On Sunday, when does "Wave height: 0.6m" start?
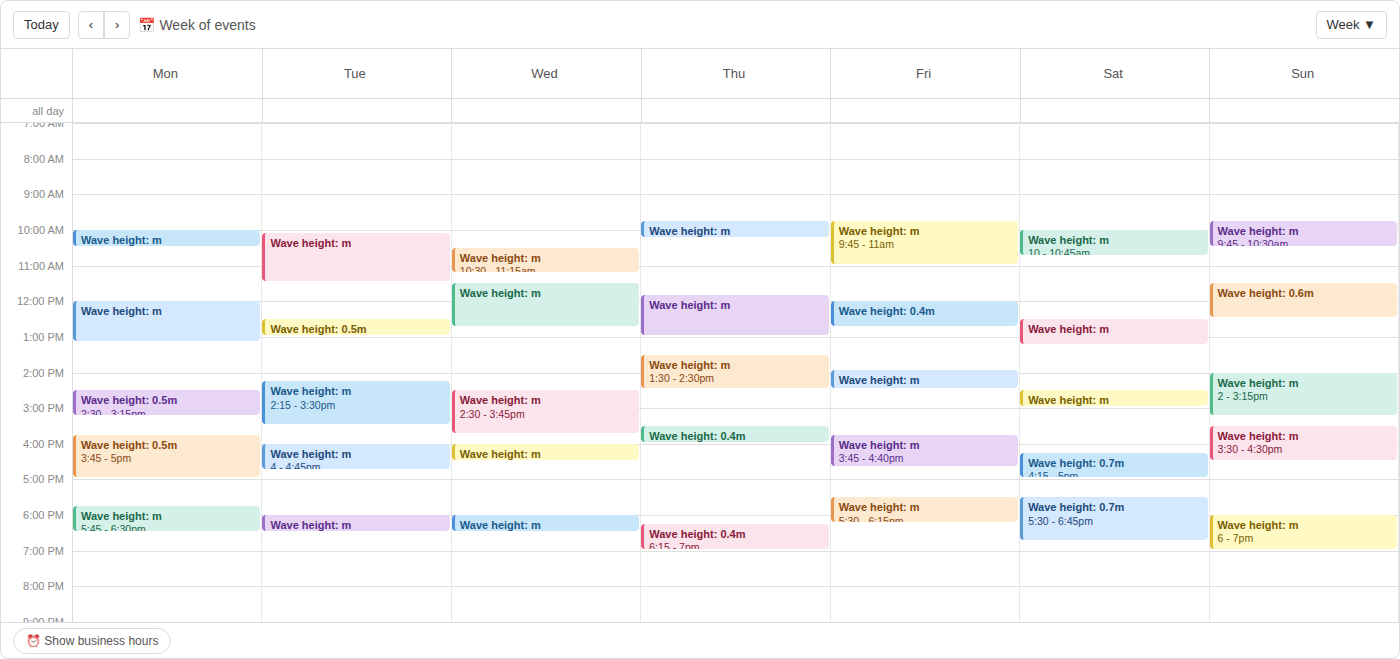
11:30 AM